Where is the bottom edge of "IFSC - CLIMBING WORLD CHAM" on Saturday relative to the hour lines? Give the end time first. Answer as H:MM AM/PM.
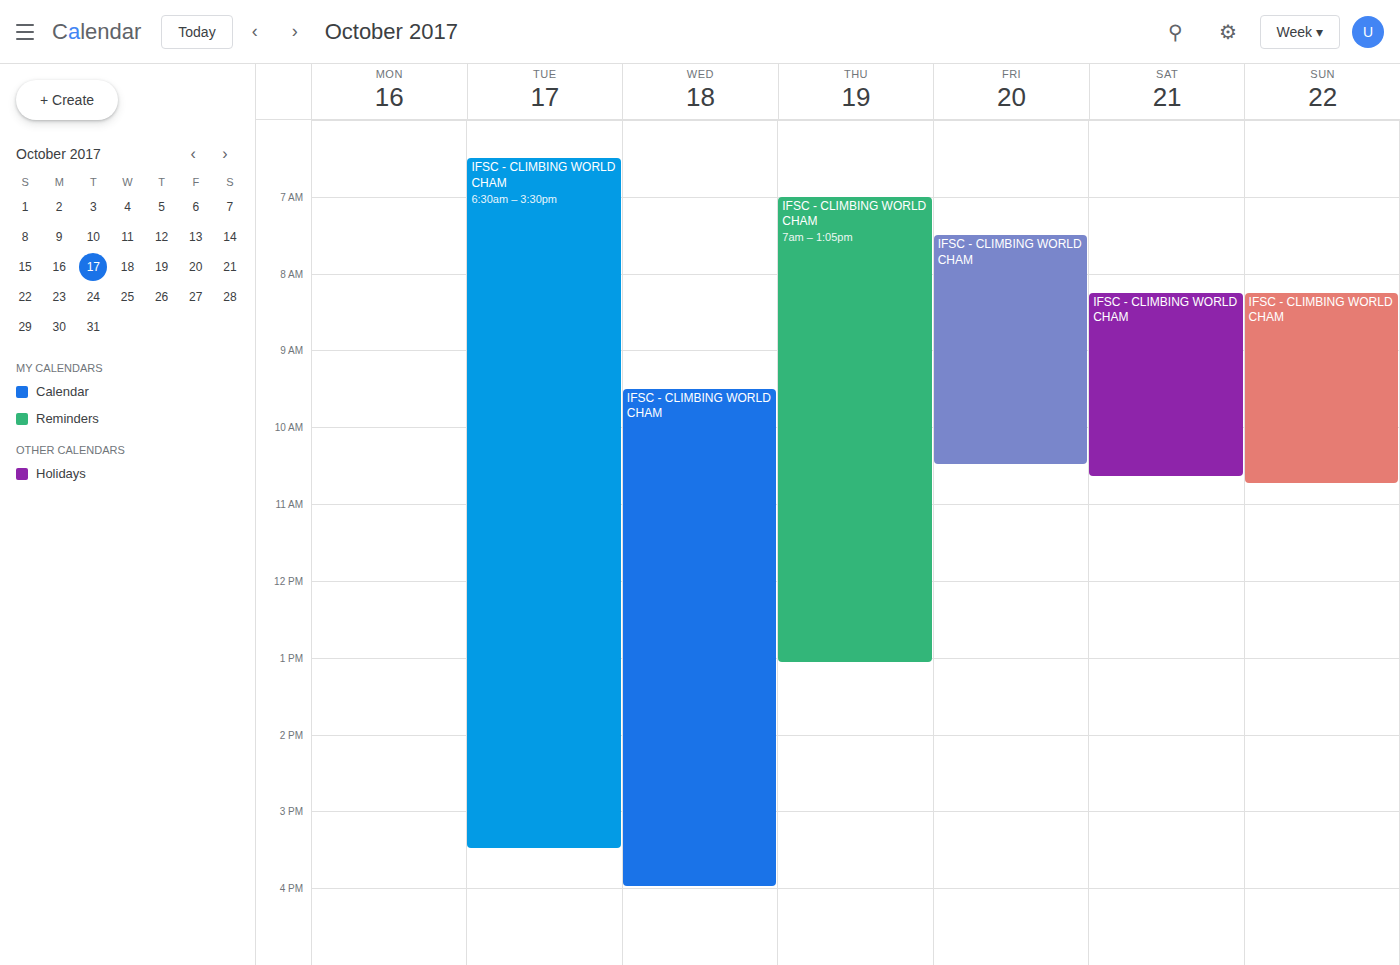
10:40 AM -- neither: 40 minutes below the 10 AM line and 20 minutes above the 11 AM line.